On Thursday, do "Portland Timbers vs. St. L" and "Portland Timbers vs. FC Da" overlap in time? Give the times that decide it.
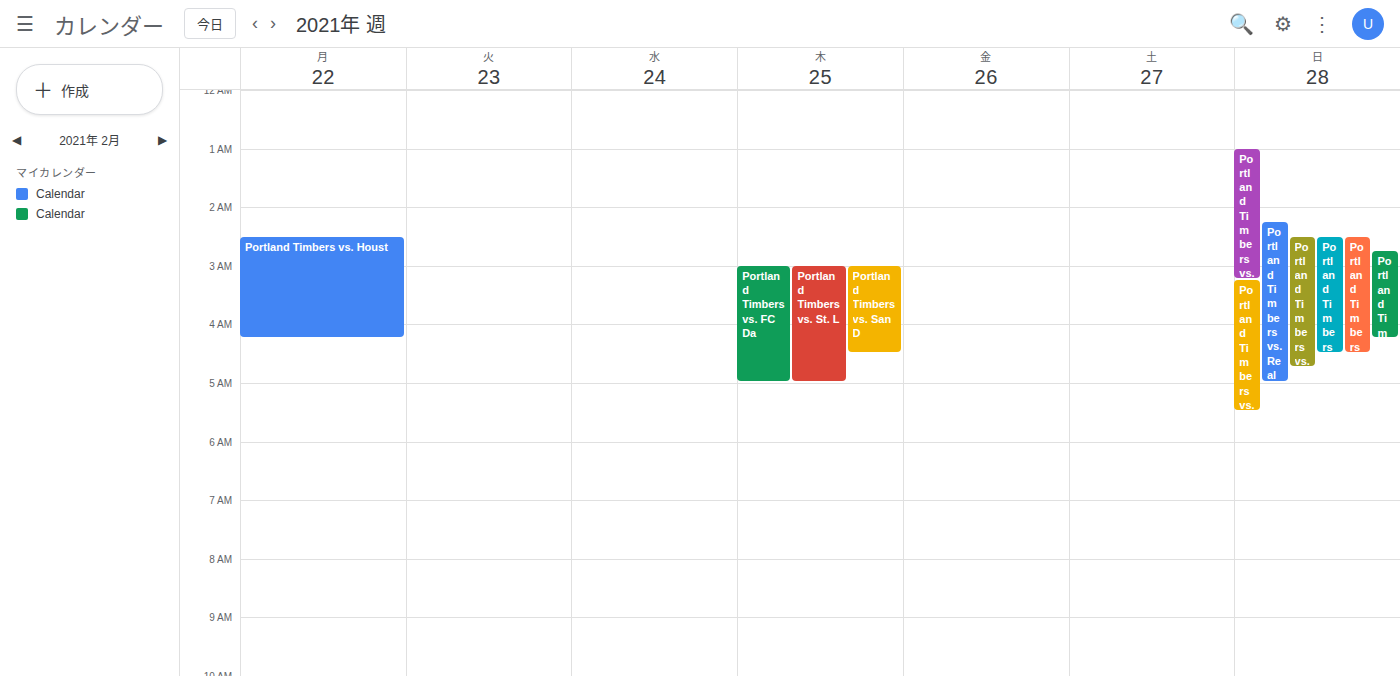
"Portland Timbers vs. FC Da" runs 3:00 AM to 5:00 AM, inside "Portland Timbers vs. St. L" -- they overlap.